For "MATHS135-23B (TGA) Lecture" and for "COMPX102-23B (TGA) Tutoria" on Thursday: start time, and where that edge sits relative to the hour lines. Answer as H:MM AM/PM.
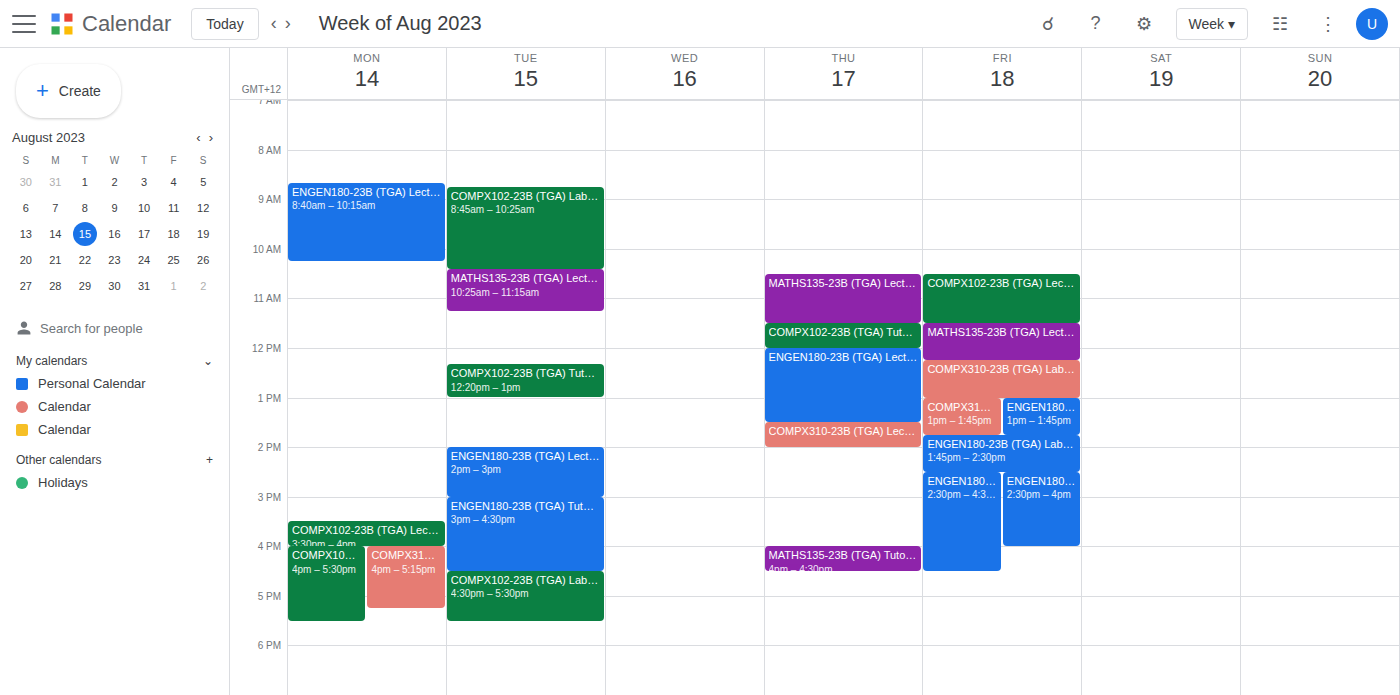
"MATHS135-23B (TGA) Lecture": 10:30 AM, halfway between the 10 AM and 11 AM lines. "COMPX102-23B (TGA) Tutoria": 11:30 AM, halfway between the 11 AM and 12 PM lines.